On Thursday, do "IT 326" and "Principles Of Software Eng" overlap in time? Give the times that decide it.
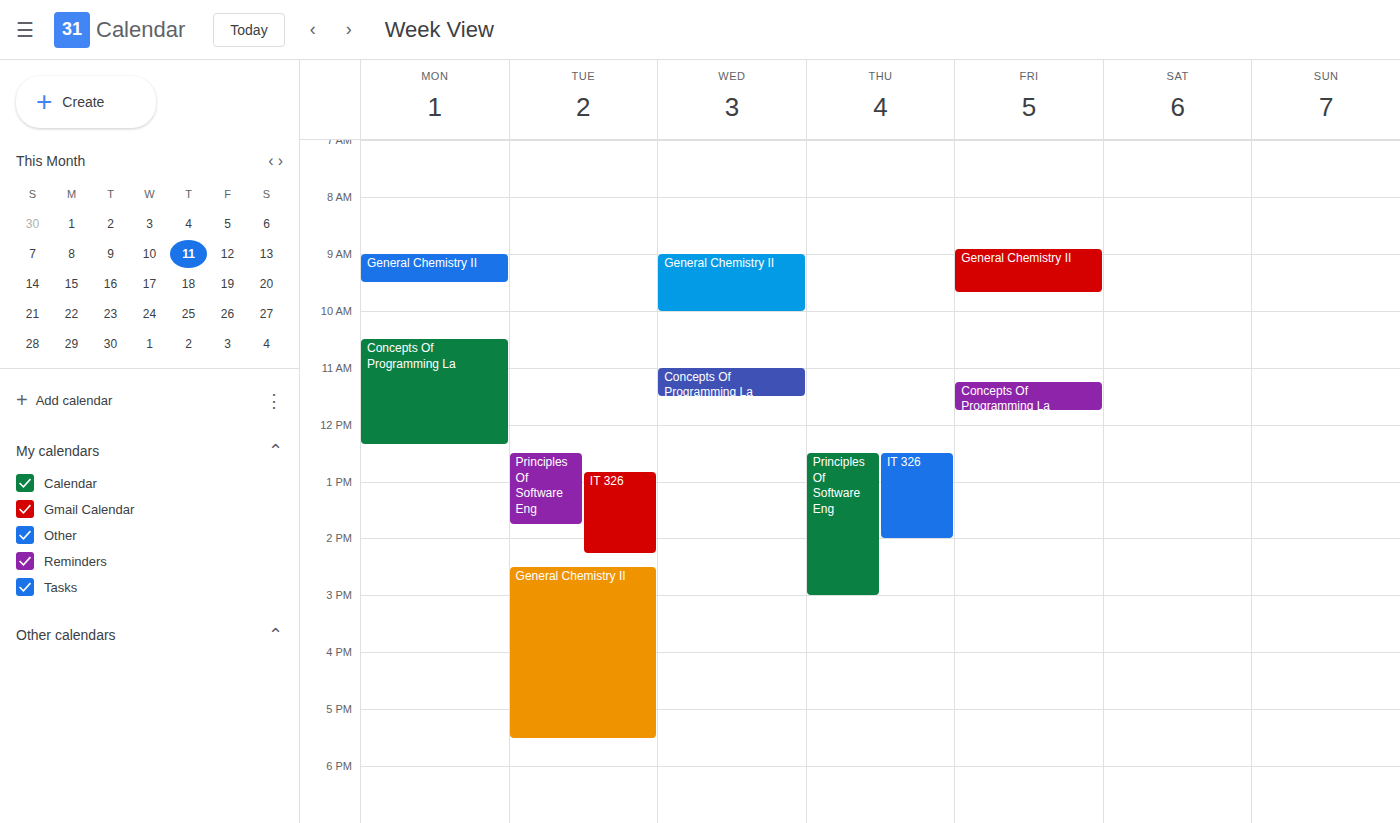
"IT 326" runs 12:30 PM to 2:00 PM, inside "Principles Of Software Eng" -- they overlap.